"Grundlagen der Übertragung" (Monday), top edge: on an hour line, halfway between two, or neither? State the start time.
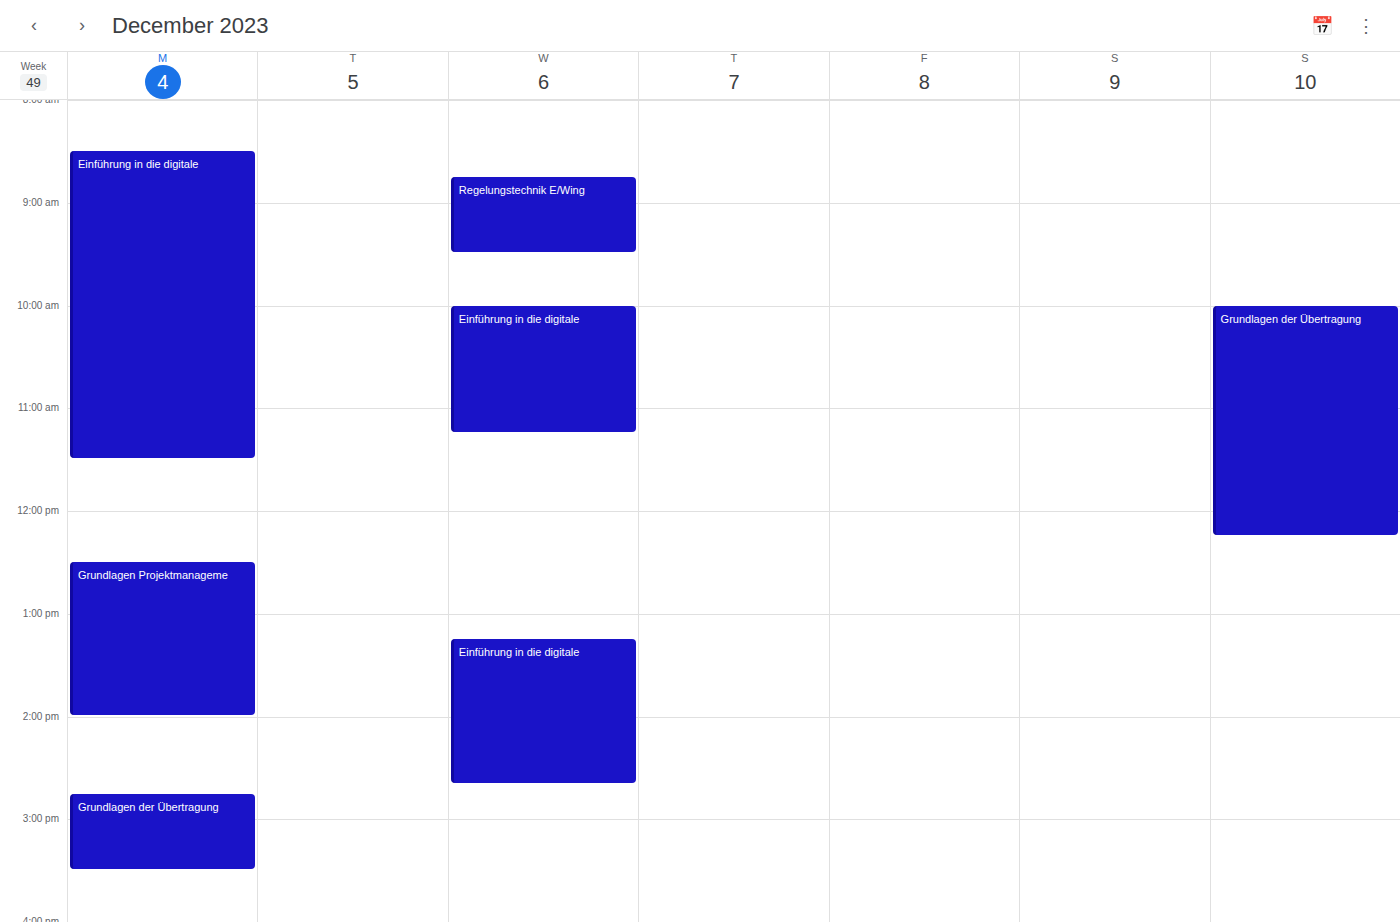
2:45 PM -- neither: three quarters of the way from the 2 PM line to the 3 PM line.